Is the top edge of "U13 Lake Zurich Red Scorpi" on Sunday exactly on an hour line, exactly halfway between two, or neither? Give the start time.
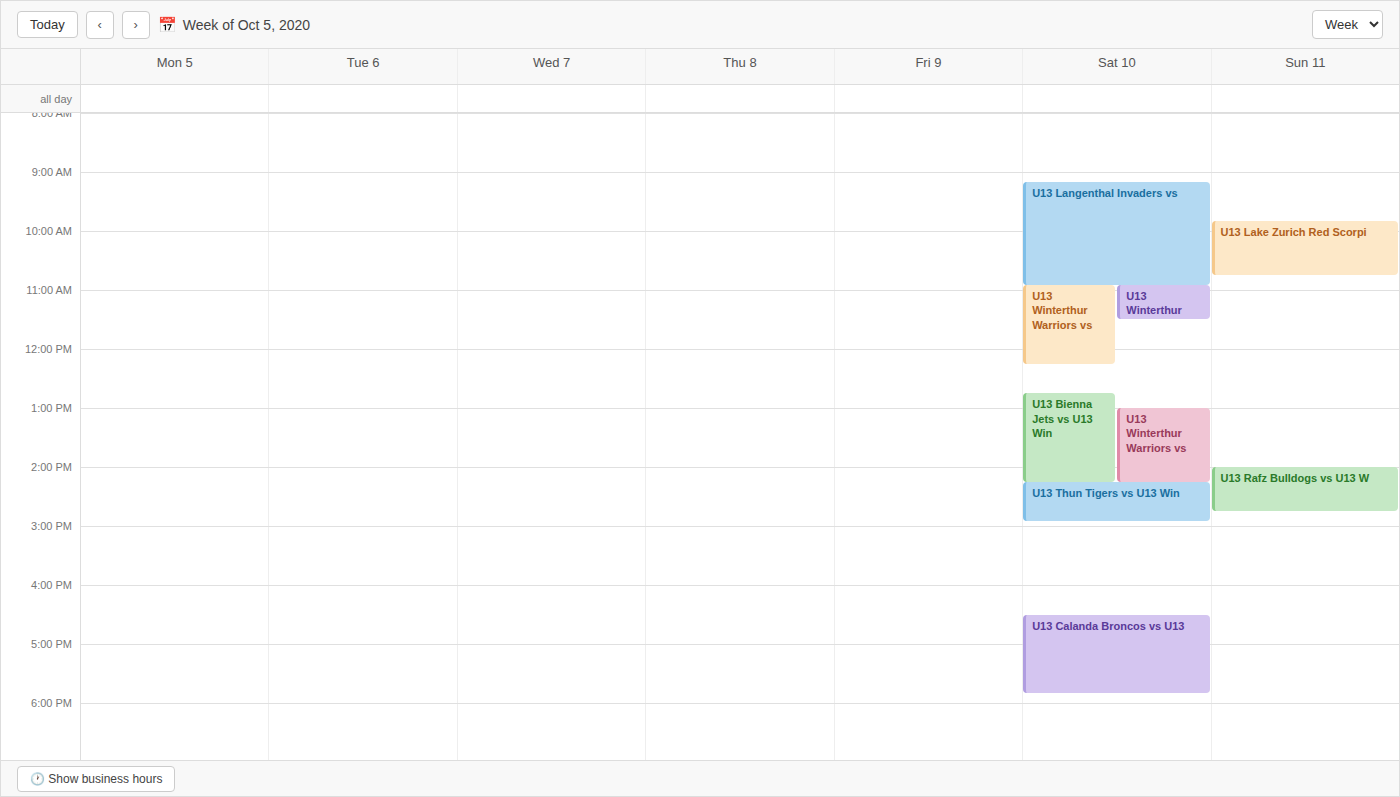
09:50 -- neither: 50 minutes below the 09:00 line and 10 minutes above the 10:00 line.